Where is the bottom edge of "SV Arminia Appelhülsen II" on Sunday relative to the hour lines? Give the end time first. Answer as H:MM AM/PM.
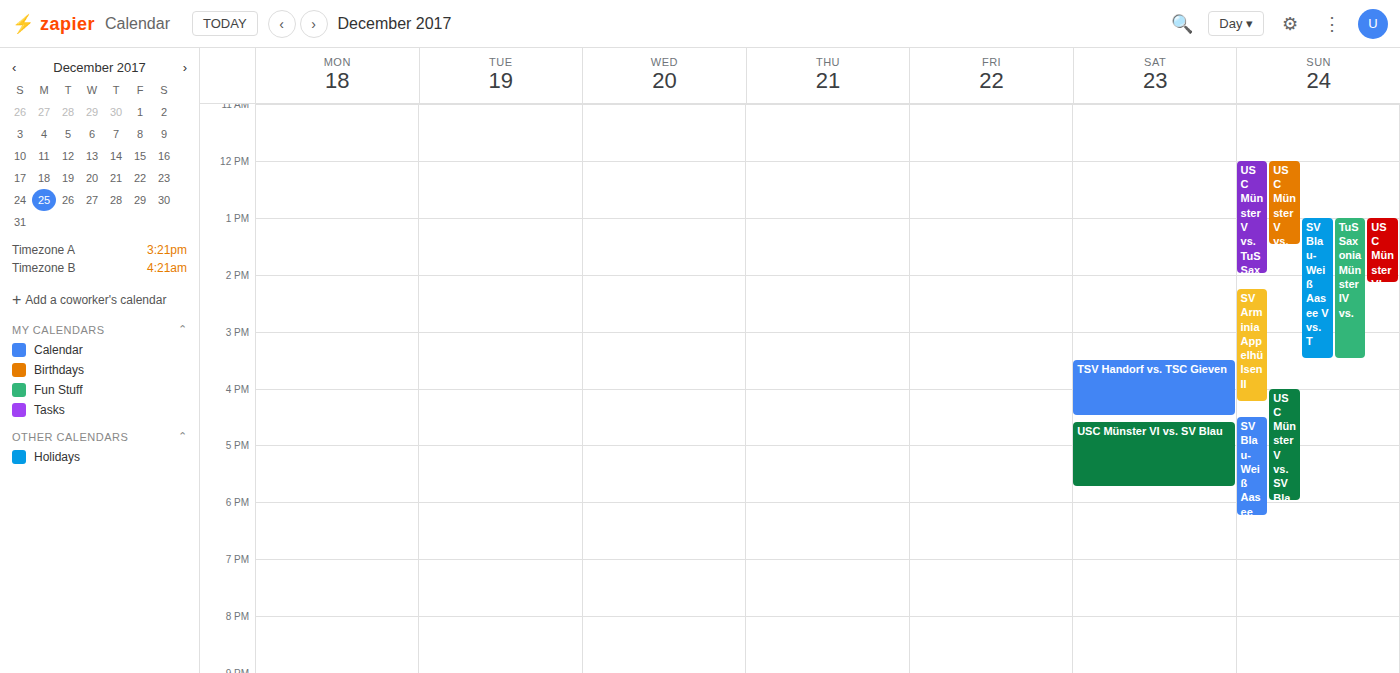
4:15 PM -- neither: a quarter of the way from the 4 PM line to the 5 PM line.